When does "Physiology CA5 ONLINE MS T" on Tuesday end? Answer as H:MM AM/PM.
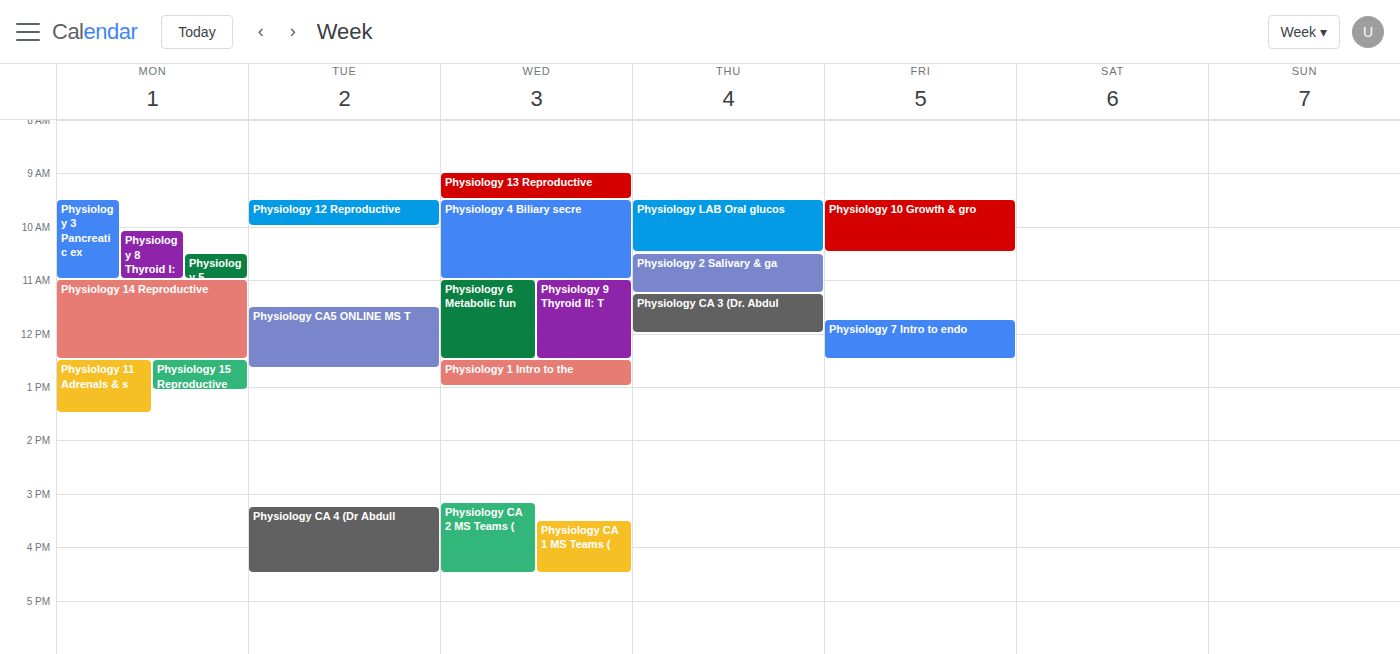
12:40 PM